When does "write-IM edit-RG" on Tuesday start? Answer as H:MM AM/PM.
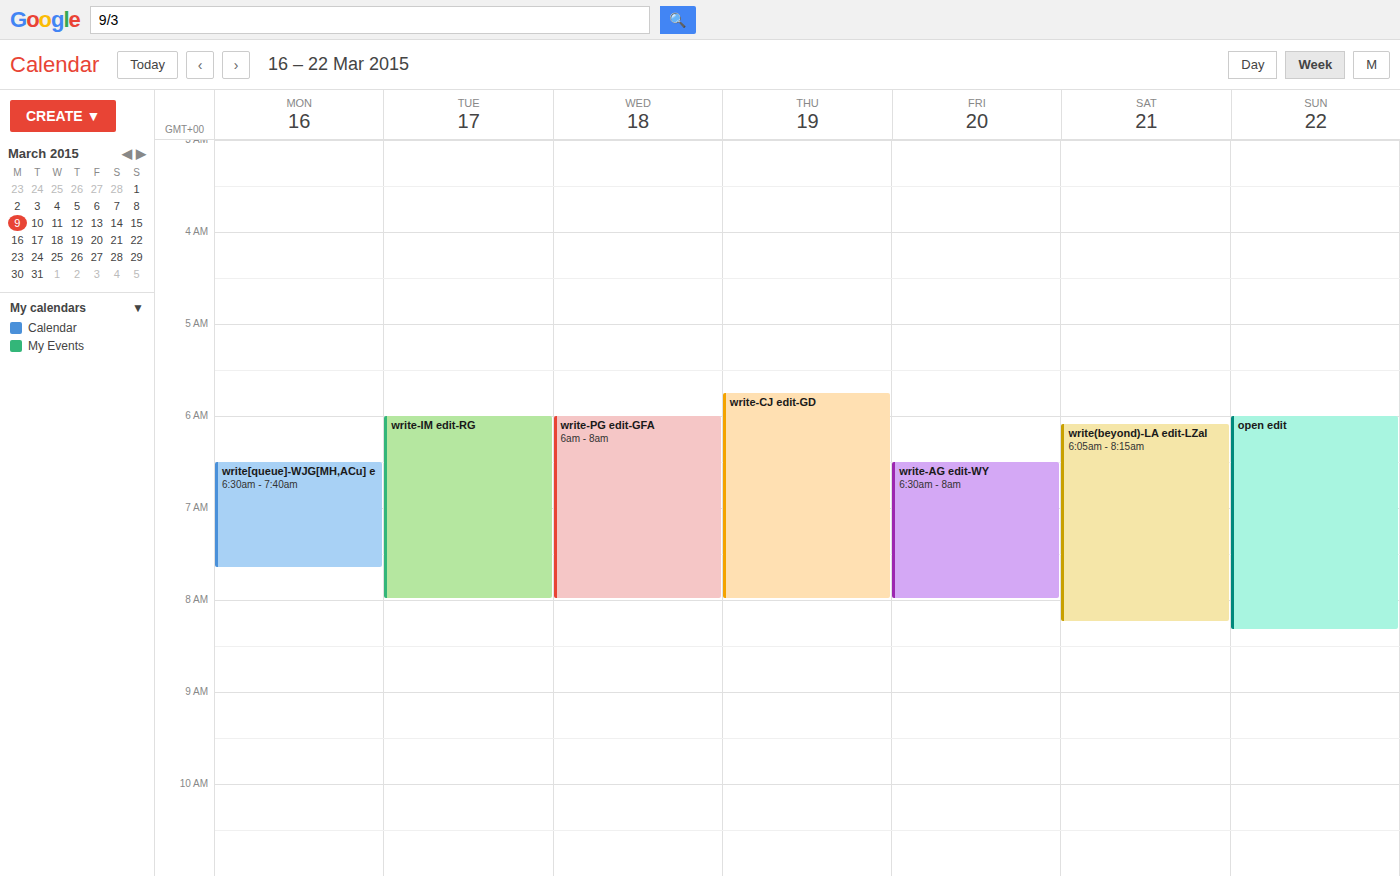
6:00 AM